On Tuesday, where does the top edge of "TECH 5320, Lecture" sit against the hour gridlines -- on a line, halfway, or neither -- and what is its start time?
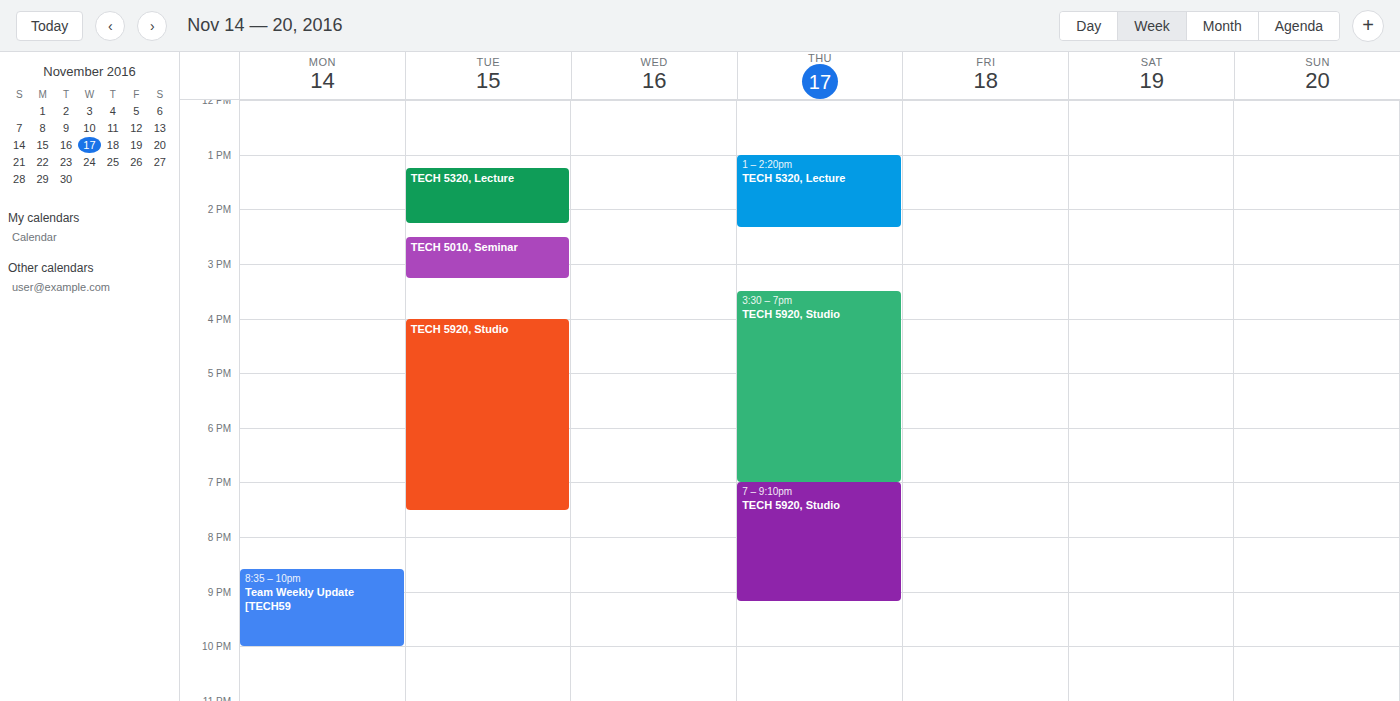
1:15 PM -- neither: a quarter of the way from the 1 PM line to the 2 PM line.